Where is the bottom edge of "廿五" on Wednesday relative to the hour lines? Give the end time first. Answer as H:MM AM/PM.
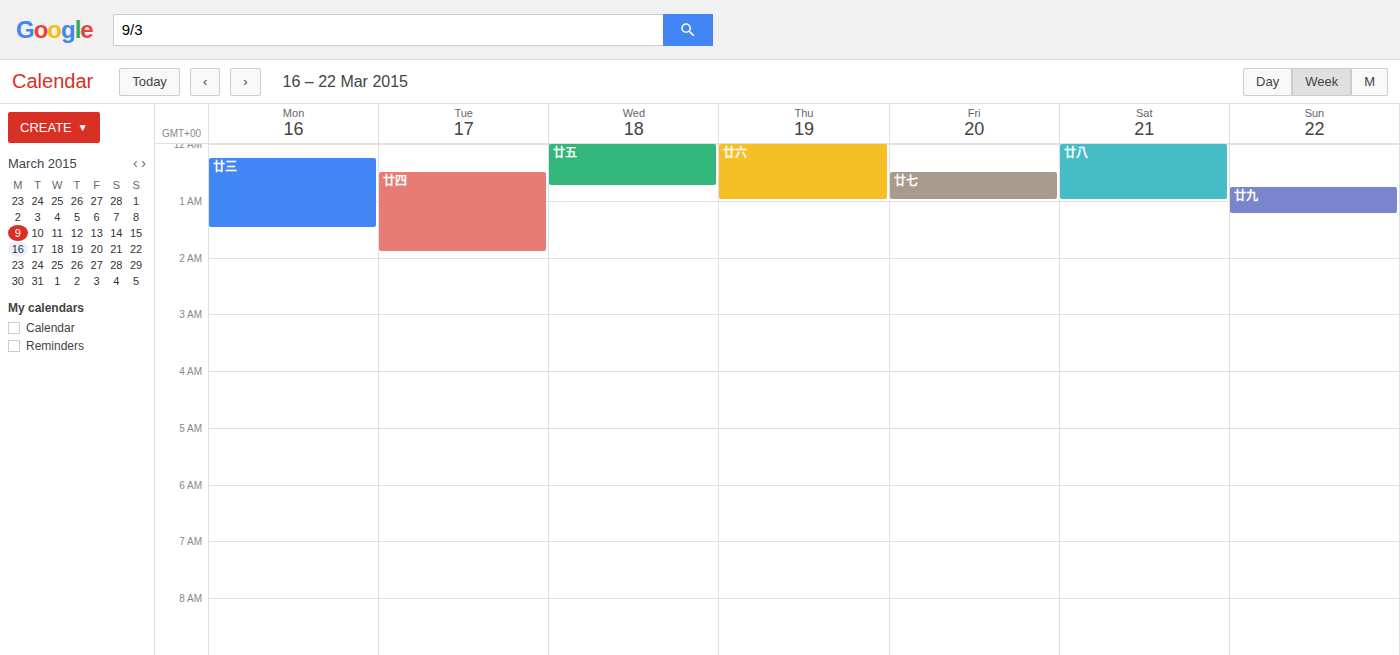
12:45 AM -- neither: three quarters of the way from the 12 AM line to the 1 AM line.